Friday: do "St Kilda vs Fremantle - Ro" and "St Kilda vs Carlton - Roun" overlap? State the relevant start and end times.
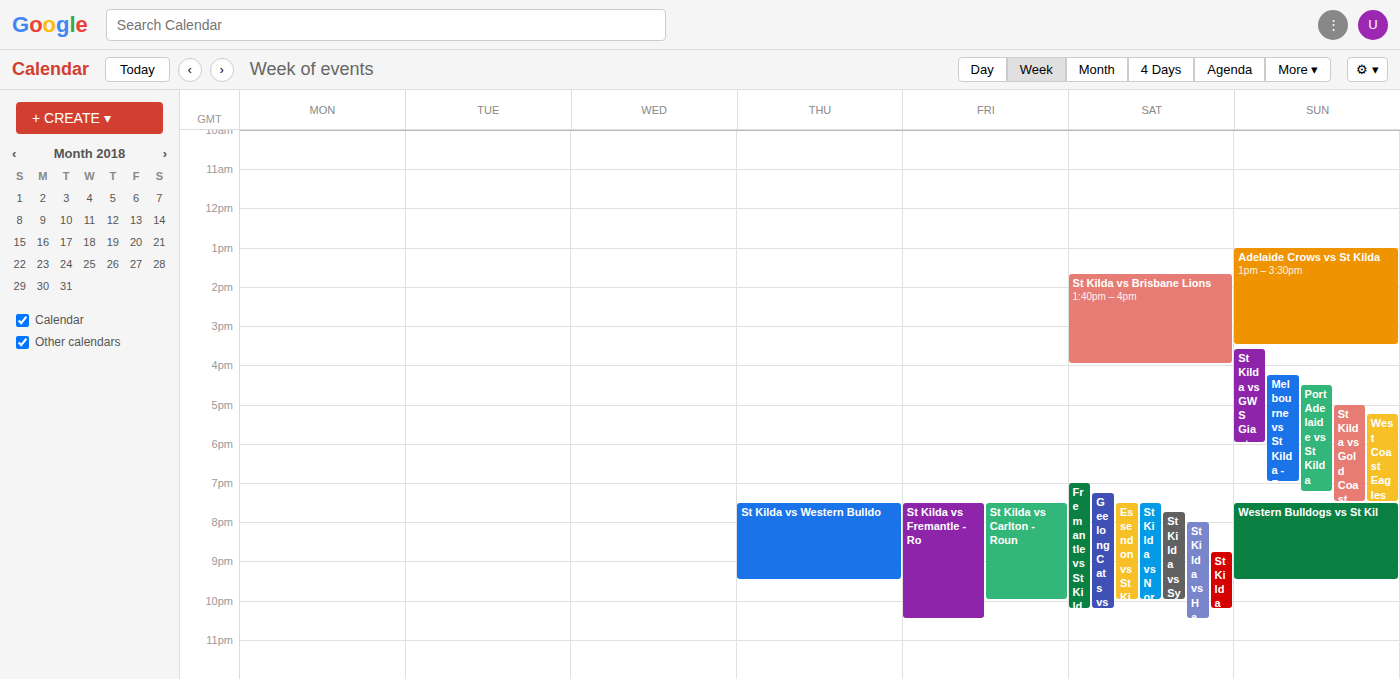
"St Kilda vs Carlton - Roun" runs 19:30 to 22:00, inside "St Kilda vs Fremantle - Ro" -- they overlap.